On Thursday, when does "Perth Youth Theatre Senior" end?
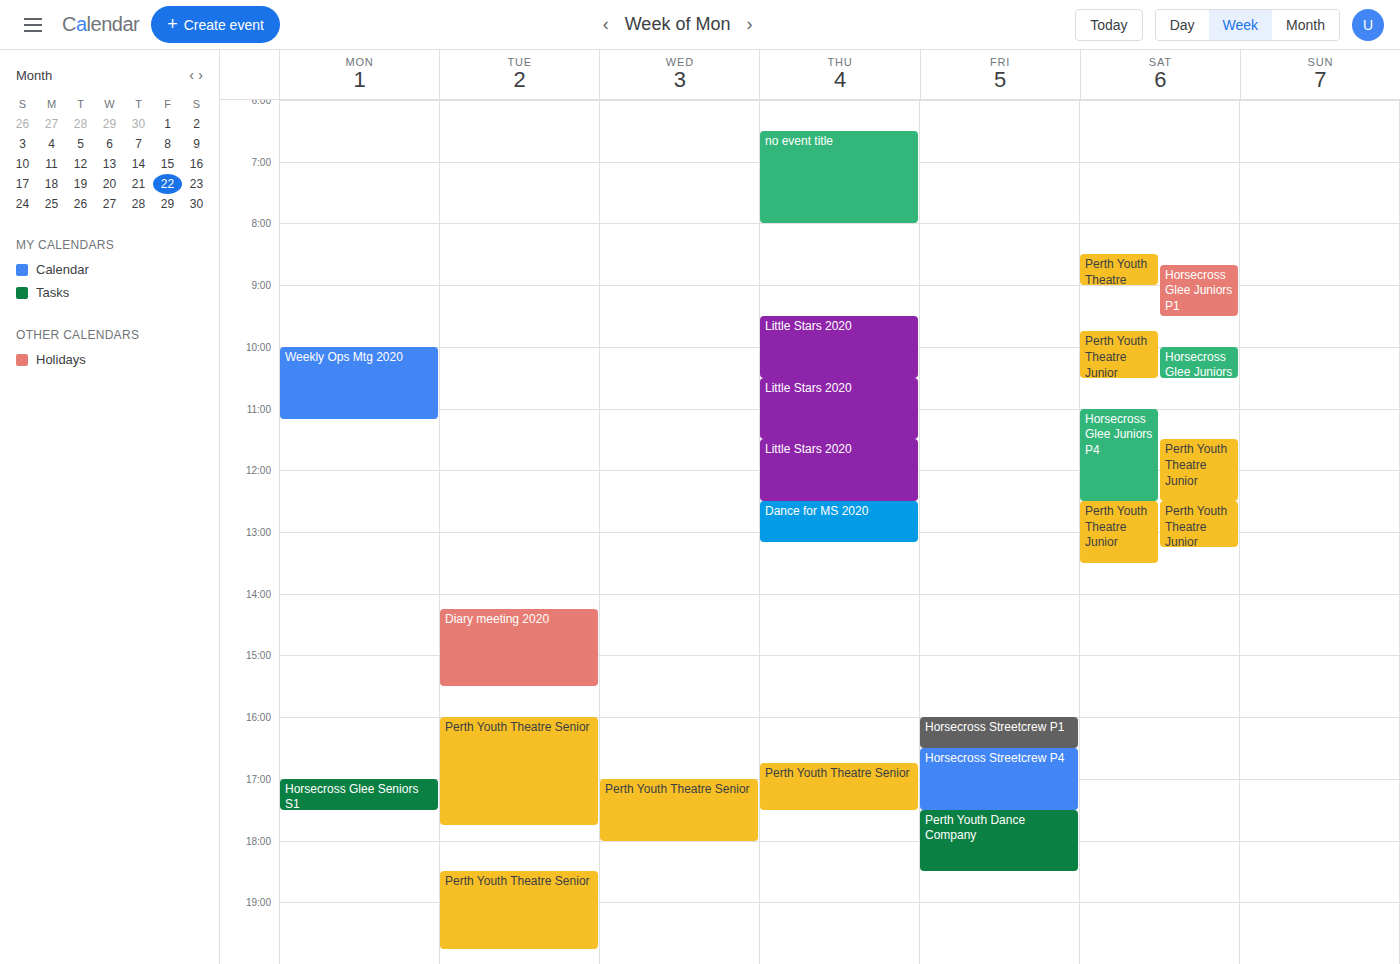
5:30 PM